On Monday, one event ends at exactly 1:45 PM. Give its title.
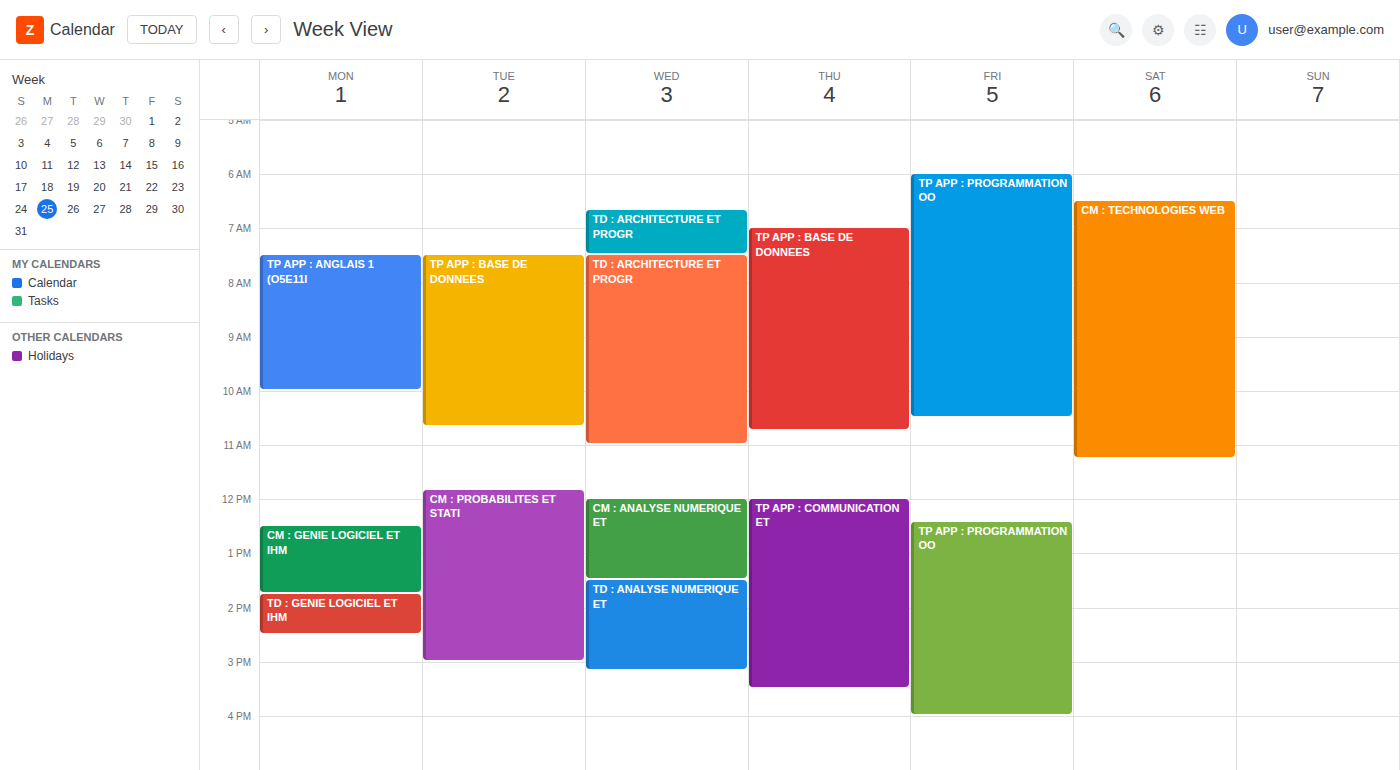
"CM : GENIE LOGICIEL ET IHM"